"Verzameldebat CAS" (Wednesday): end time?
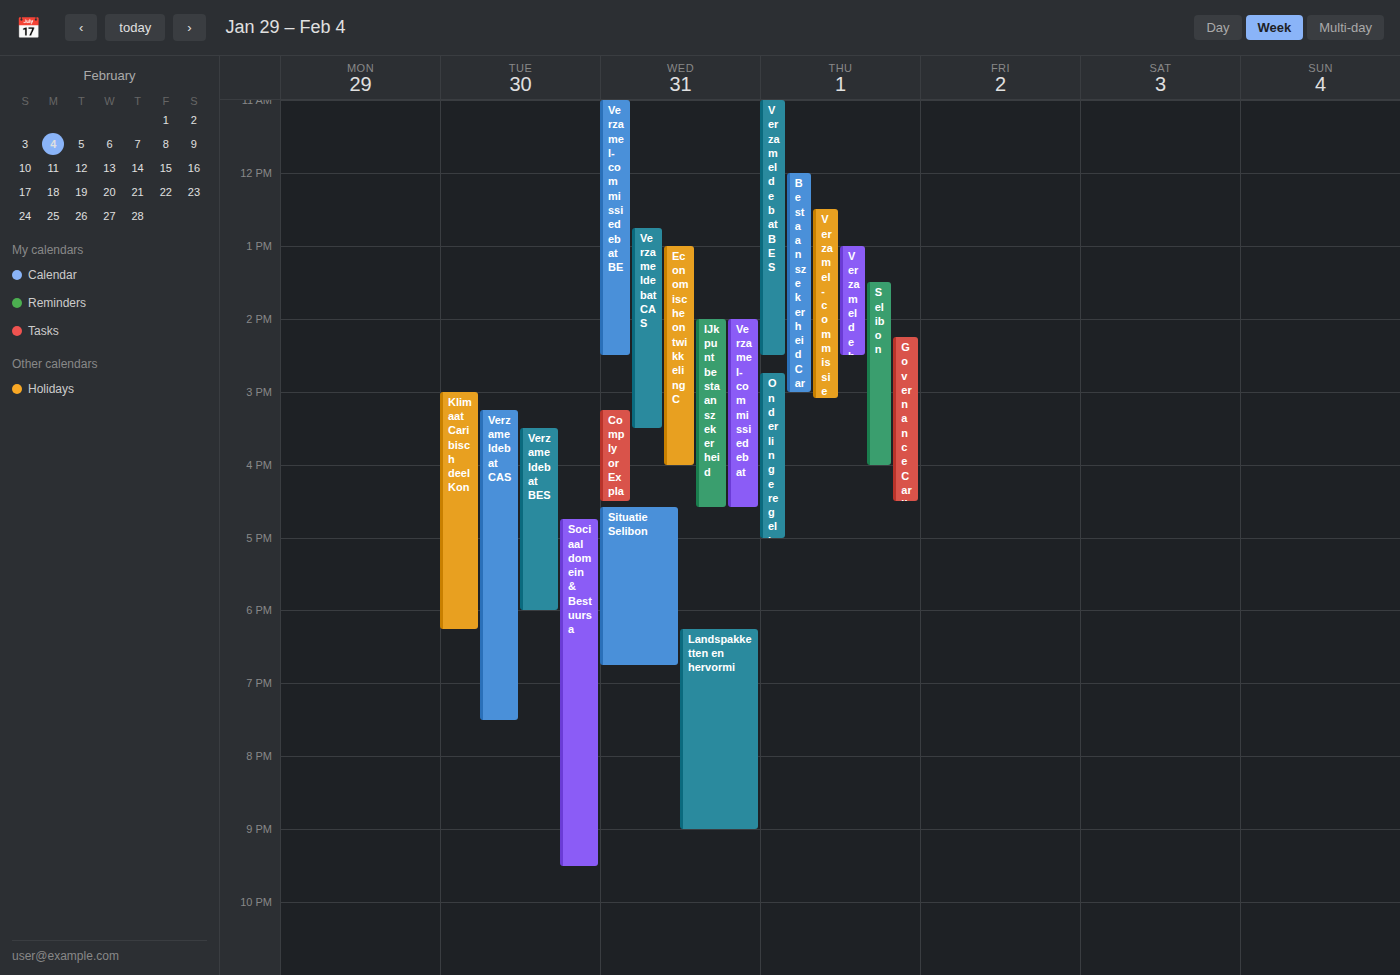
3:30 PM